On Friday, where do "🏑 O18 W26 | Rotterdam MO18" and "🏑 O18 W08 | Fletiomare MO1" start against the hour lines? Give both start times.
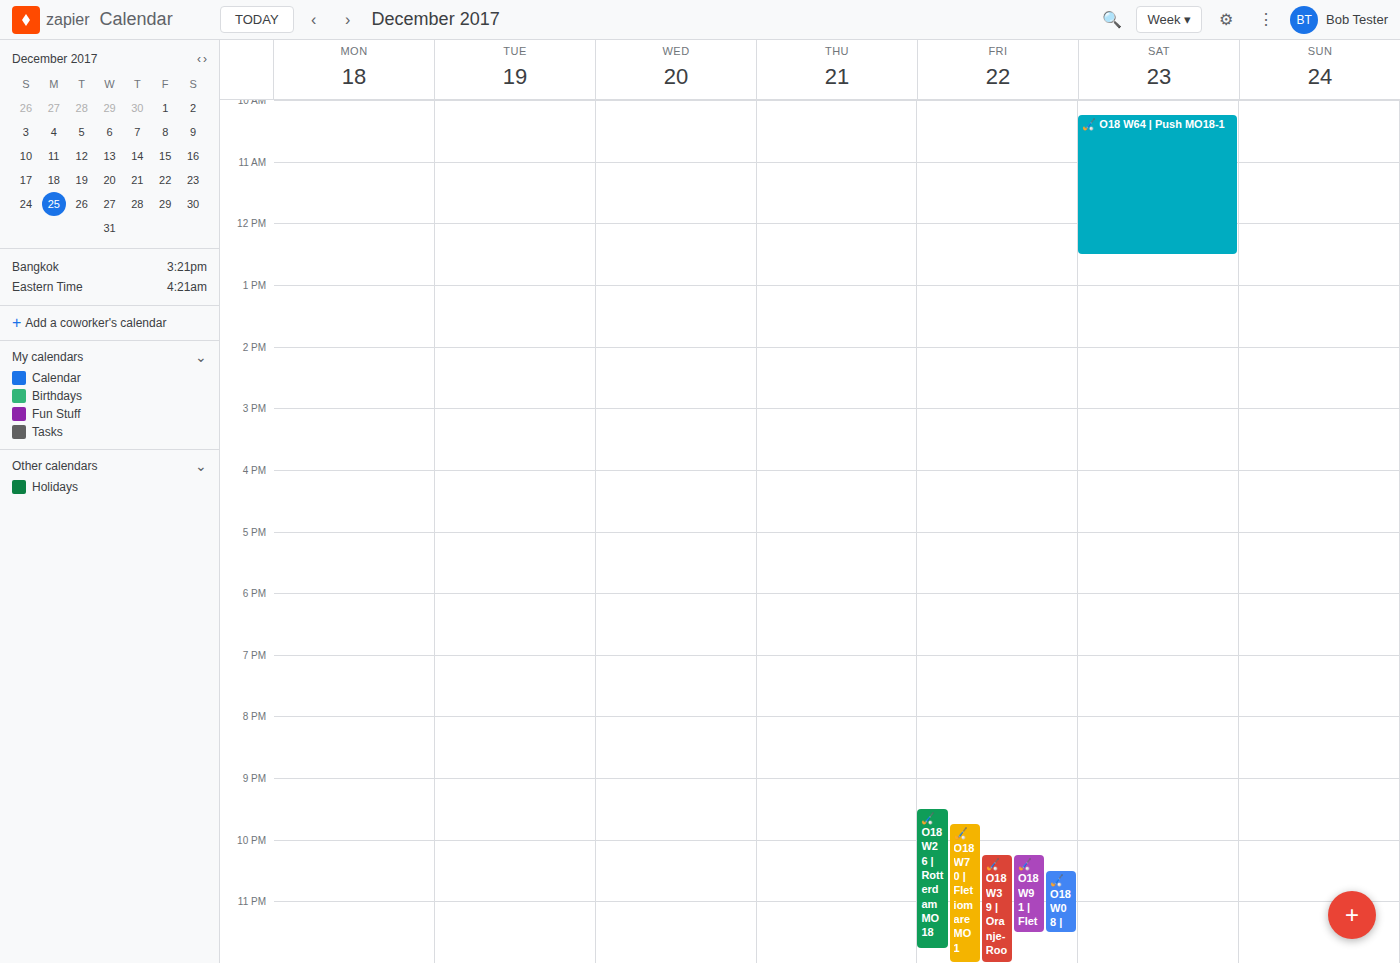
"🏑 O18 W26 | Rotterdam MO18": 9:30 PM, halfway between the 9 PM and 10 PM lines. "🏑 O18 W08 | Fletiomare MO1": 10:30 PM, halfway between the 10 PM and 11 PM lines.